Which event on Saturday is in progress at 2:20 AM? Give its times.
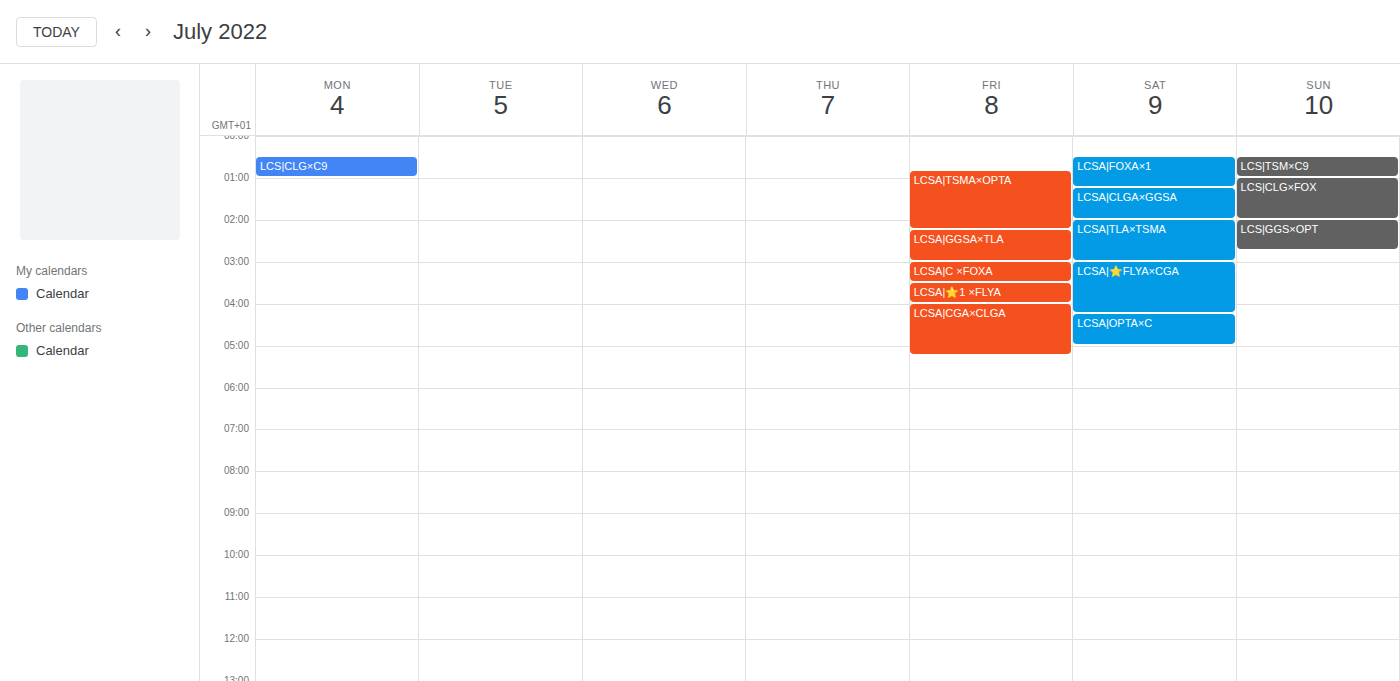
"LCSA|TLA×TSMA", 2:00 AM to 3:00 AM